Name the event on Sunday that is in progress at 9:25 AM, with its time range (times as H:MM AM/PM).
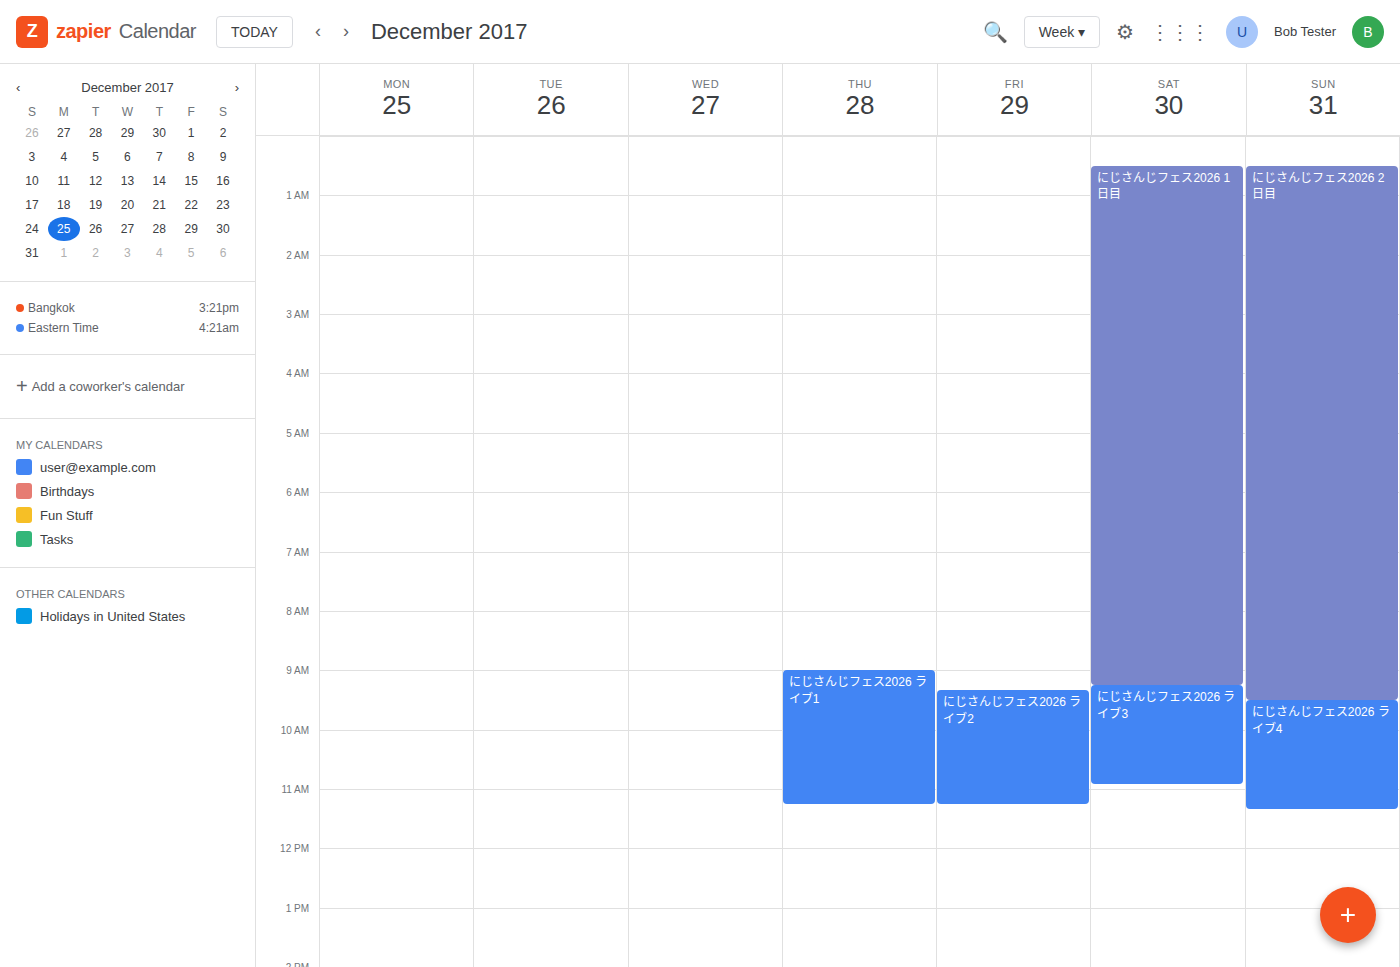
"にじさんじフェス2026 2日目", 12:30 AM to 9:30 AM